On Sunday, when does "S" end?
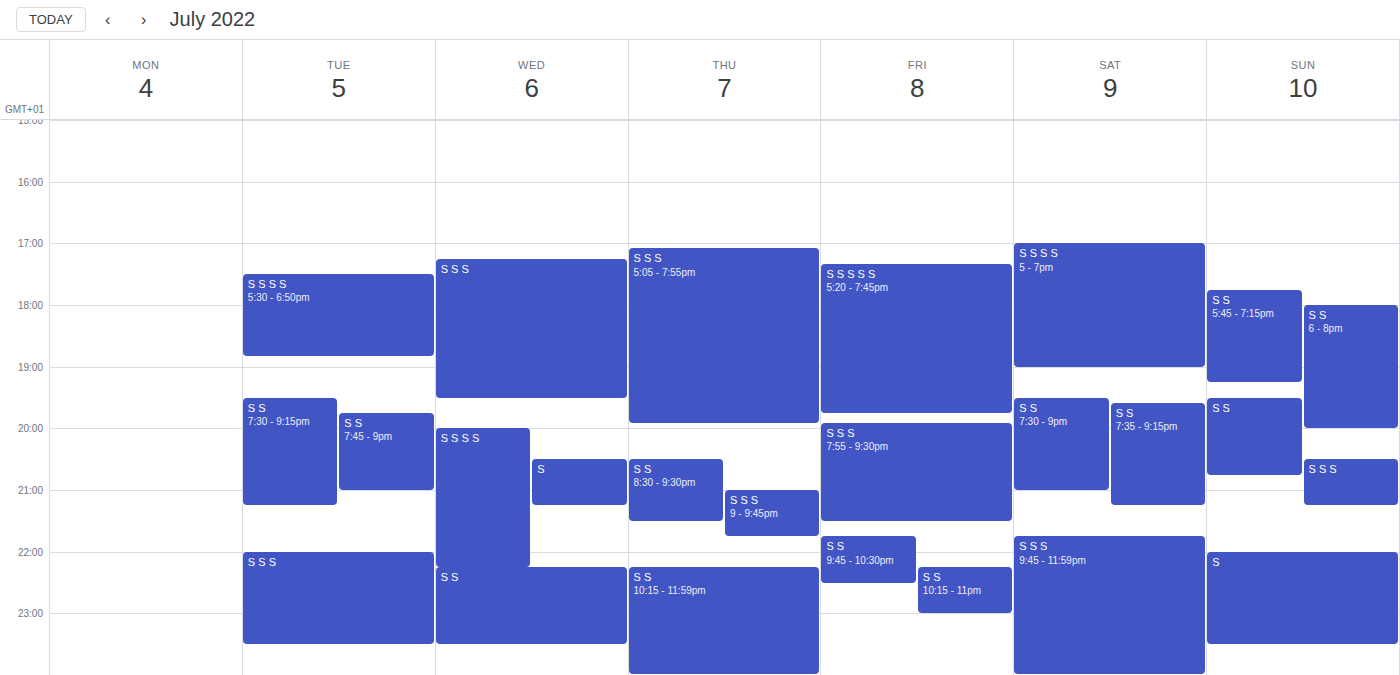
11:30 PM